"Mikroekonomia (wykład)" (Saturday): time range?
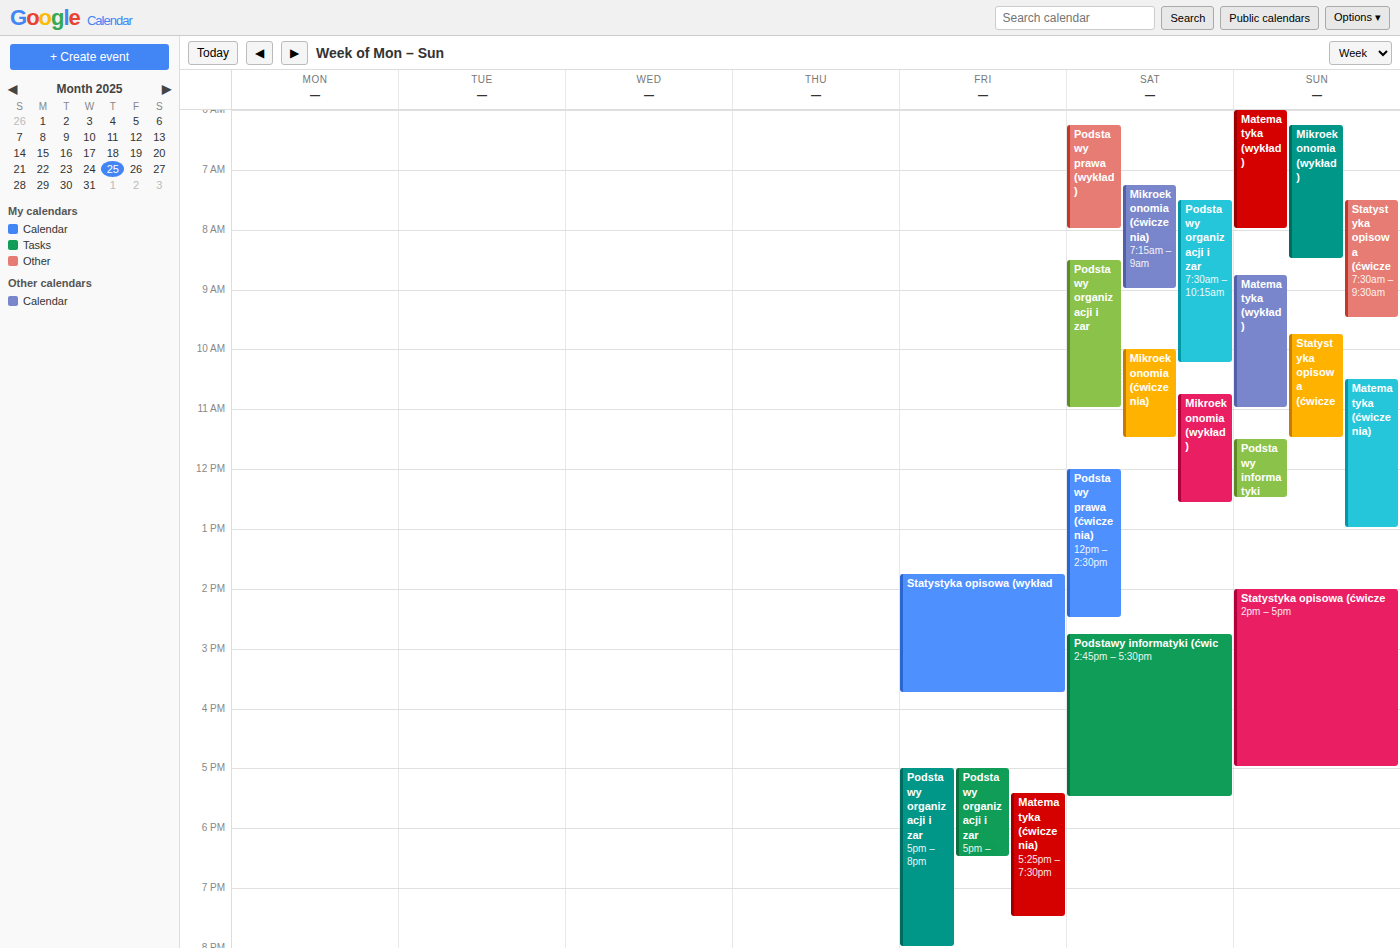
10:45 AM to 12:35 PM